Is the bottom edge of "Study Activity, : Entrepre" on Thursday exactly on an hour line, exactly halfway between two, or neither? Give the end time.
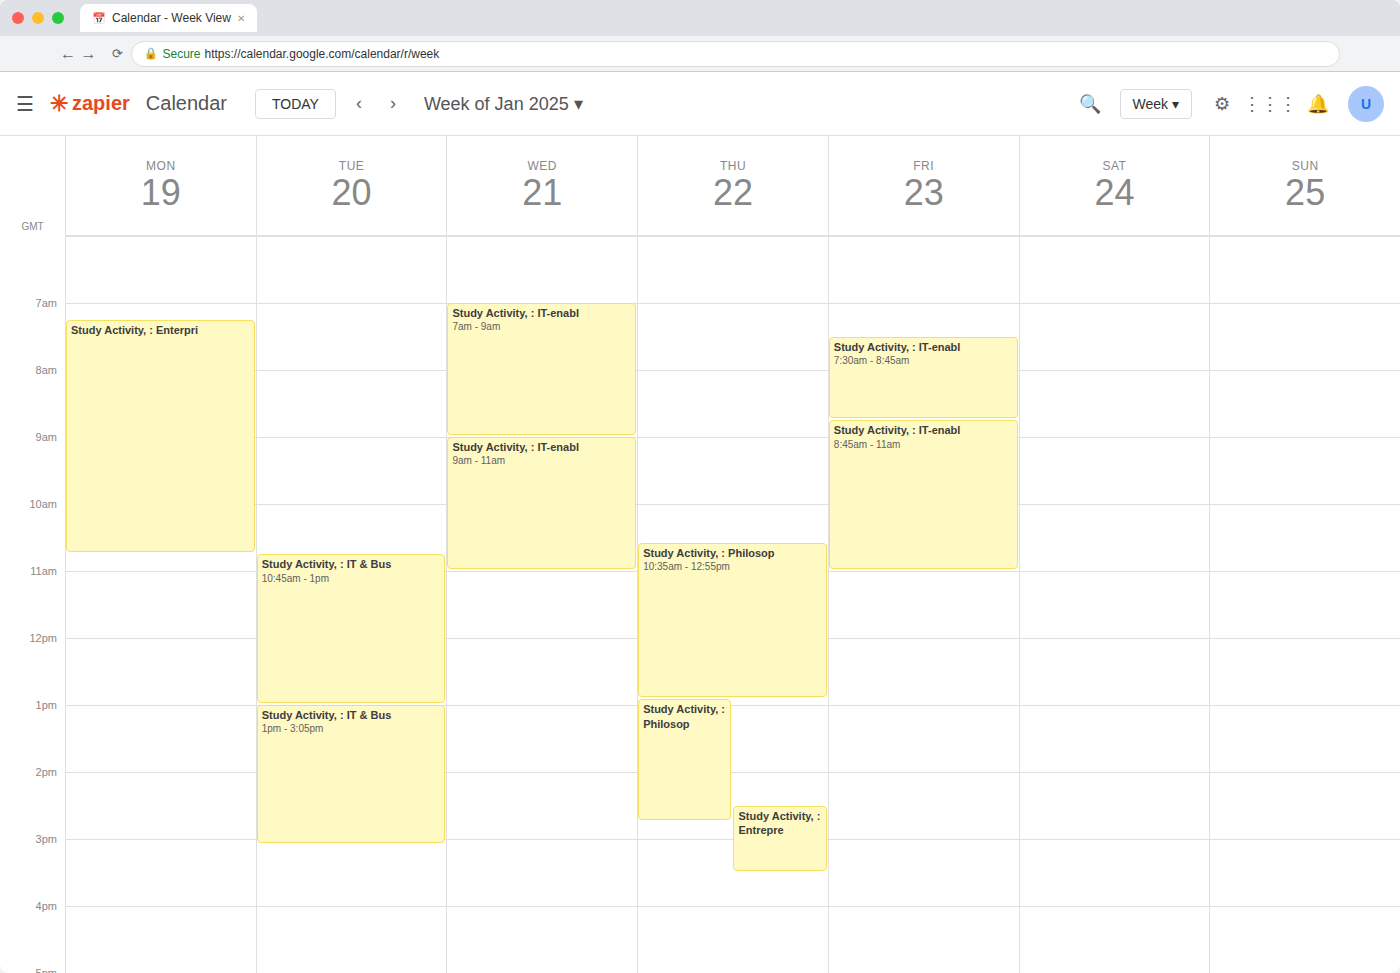
3:30 PM -- halfway between the 3 PM and 4 PM lines.